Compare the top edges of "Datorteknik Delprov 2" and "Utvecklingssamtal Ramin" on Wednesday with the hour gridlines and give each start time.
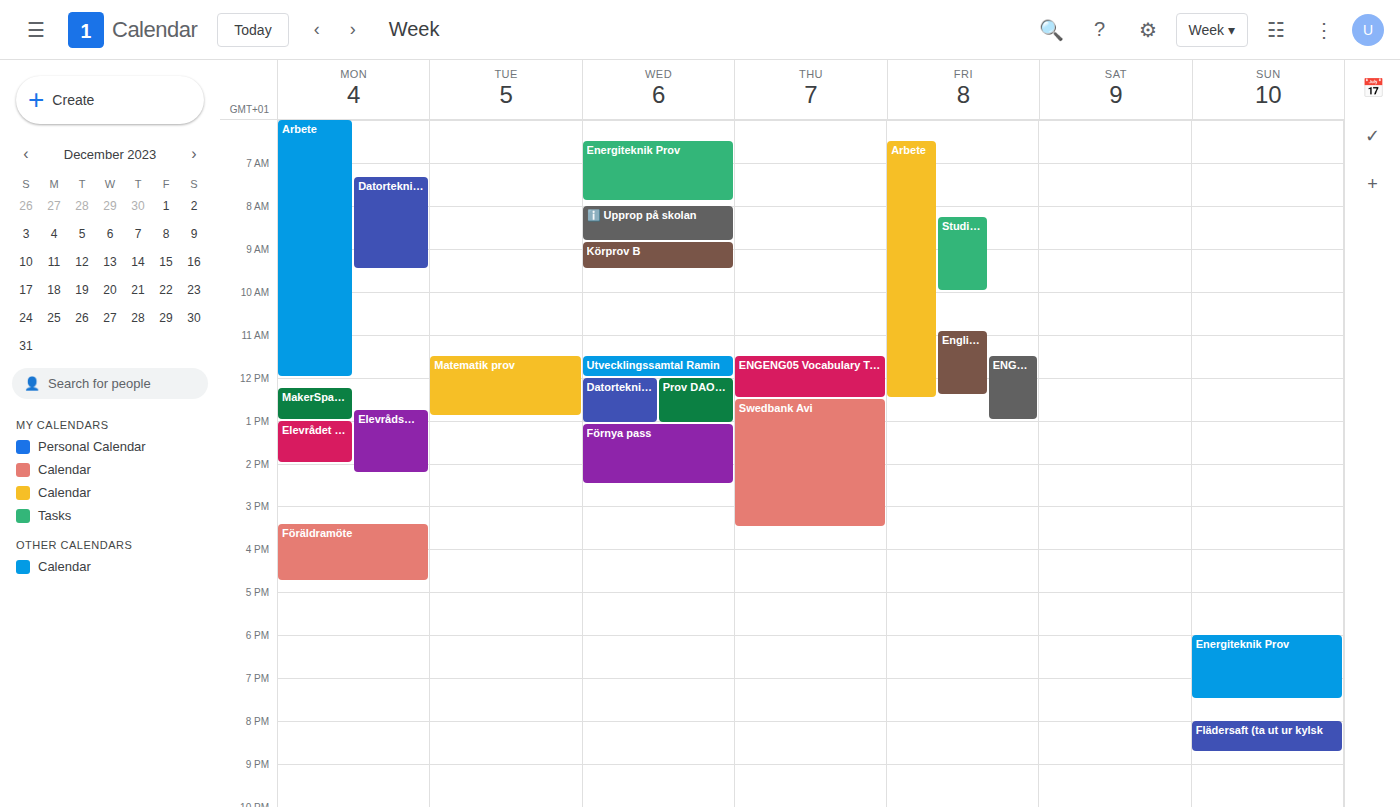
"Datorteknik Delprov 2": 12:00 PM, exactly on the 12 PM line. "Utvecklingssamtal Ramin": 11:30 AM, halfway between the 11 AM and 12 PM lines.